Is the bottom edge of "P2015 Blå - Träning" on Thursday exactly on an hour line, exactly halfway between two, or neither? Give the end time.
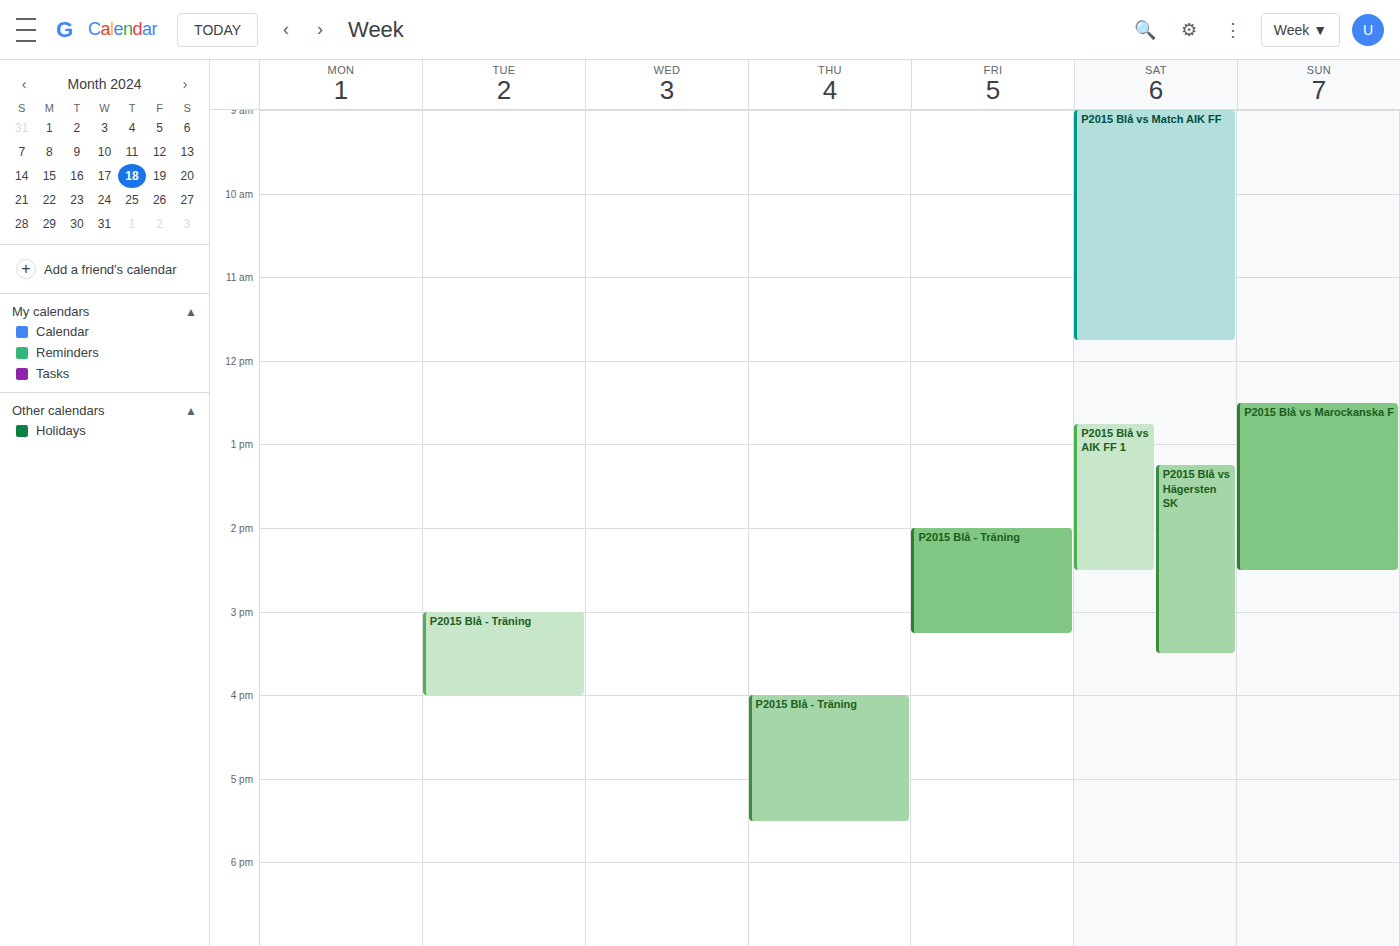
5:30 PM -- halfway between the 5 PM and 6 PM lines.